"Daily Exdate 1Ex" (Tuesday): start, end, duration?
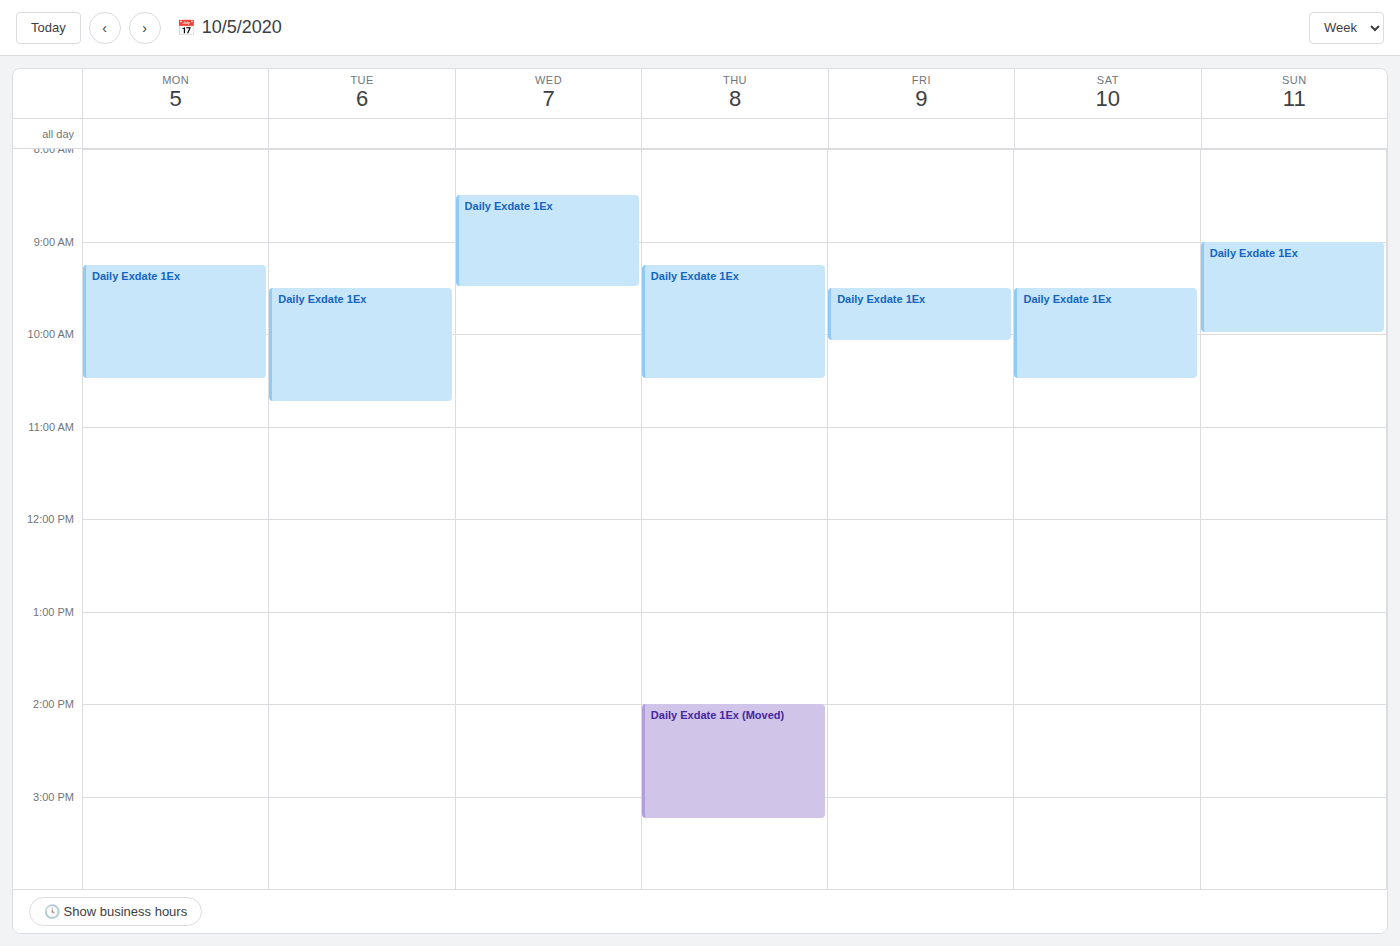
9:30 AM to 10:45 AM, 1 hour 15 minutes